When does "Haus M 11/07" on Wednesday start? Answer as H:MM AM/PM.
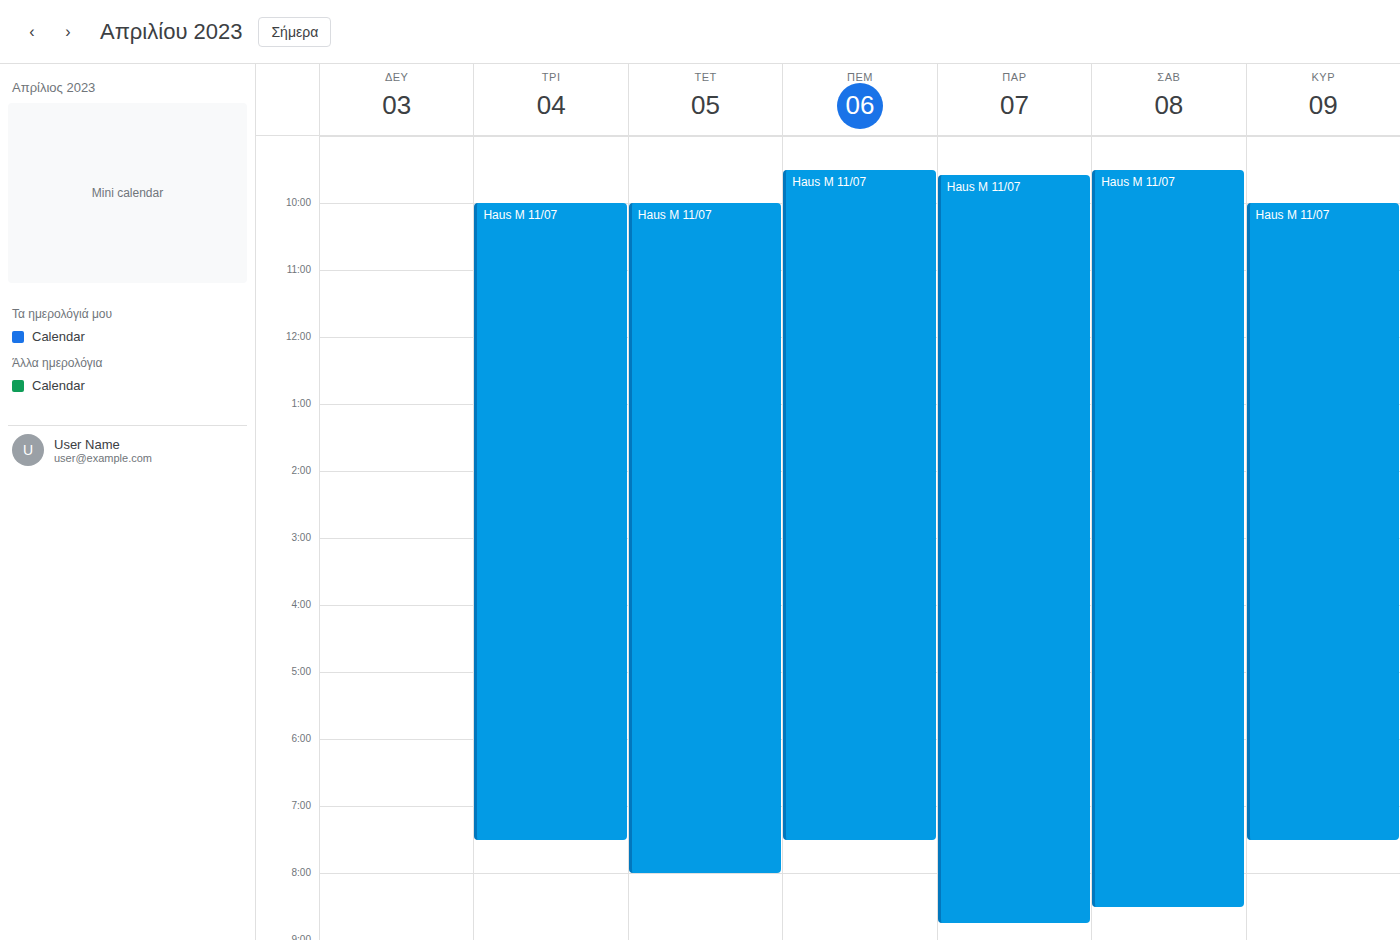
10:00 AM